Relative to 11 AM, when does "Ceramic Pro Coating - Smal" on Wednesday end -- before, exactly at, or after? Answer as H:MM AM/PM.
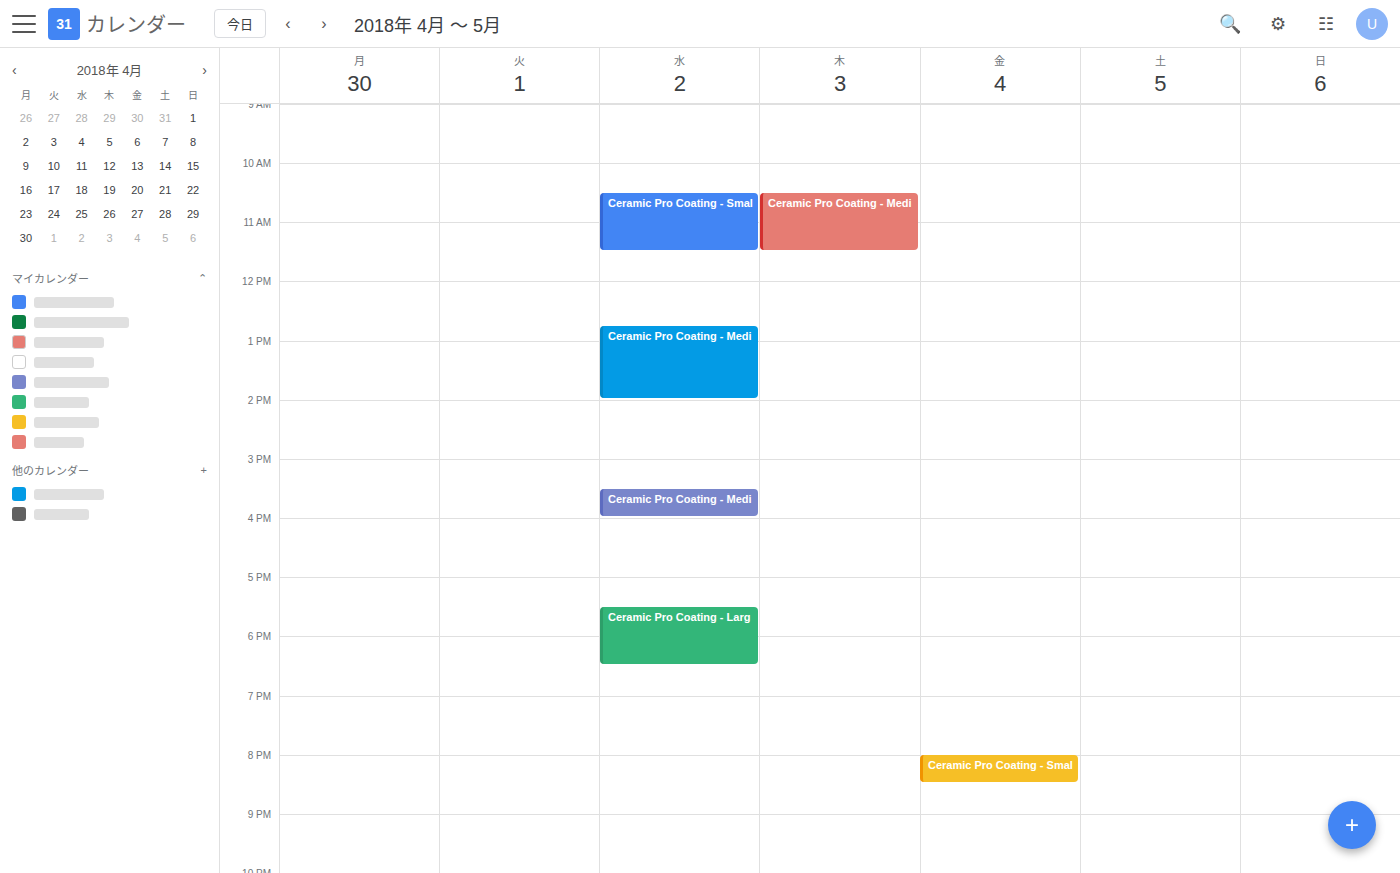
11:30 AM -- after 11 AM, 30 minutes below the 11 AM line.